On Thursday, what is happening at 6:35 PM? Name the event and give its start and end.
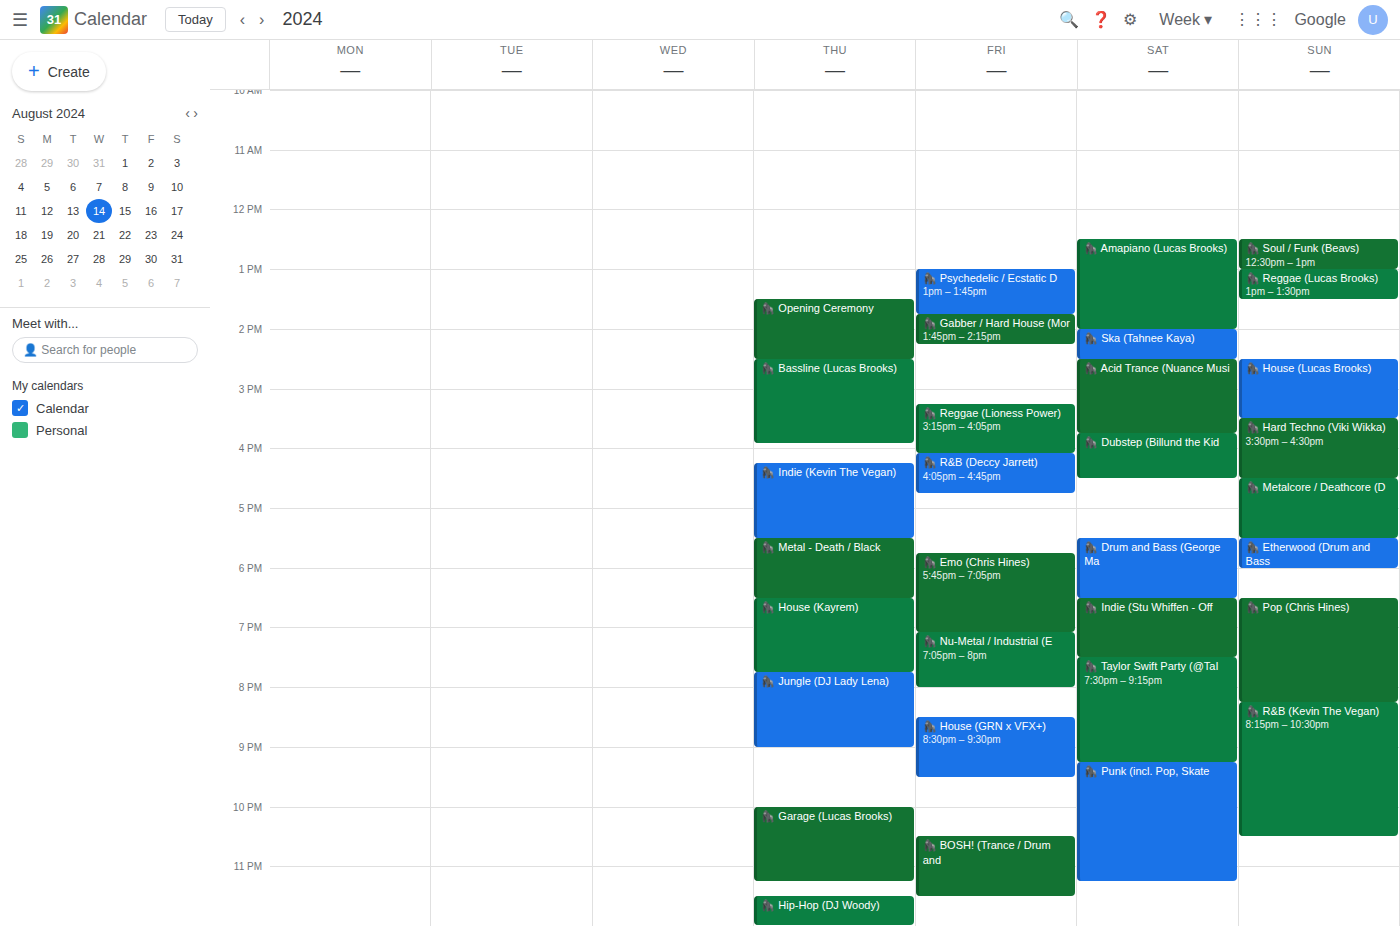
"🦍 House (Kayrem)", 6:30 PM to 7:45 PM